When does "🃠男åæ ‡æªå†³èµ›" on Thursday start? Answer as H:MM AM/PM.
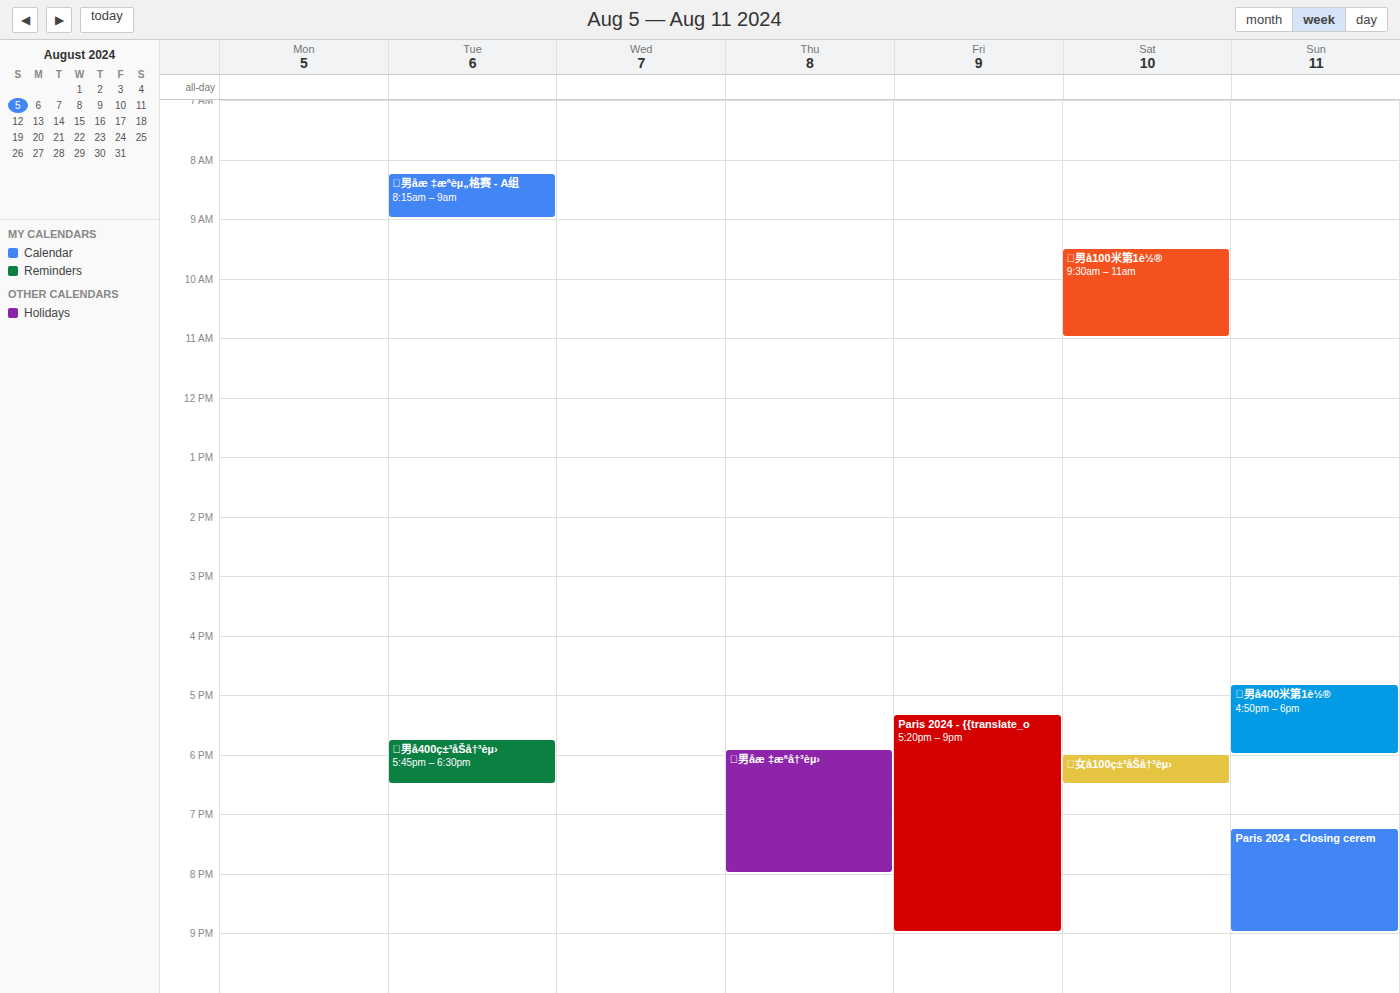
5:55 PM